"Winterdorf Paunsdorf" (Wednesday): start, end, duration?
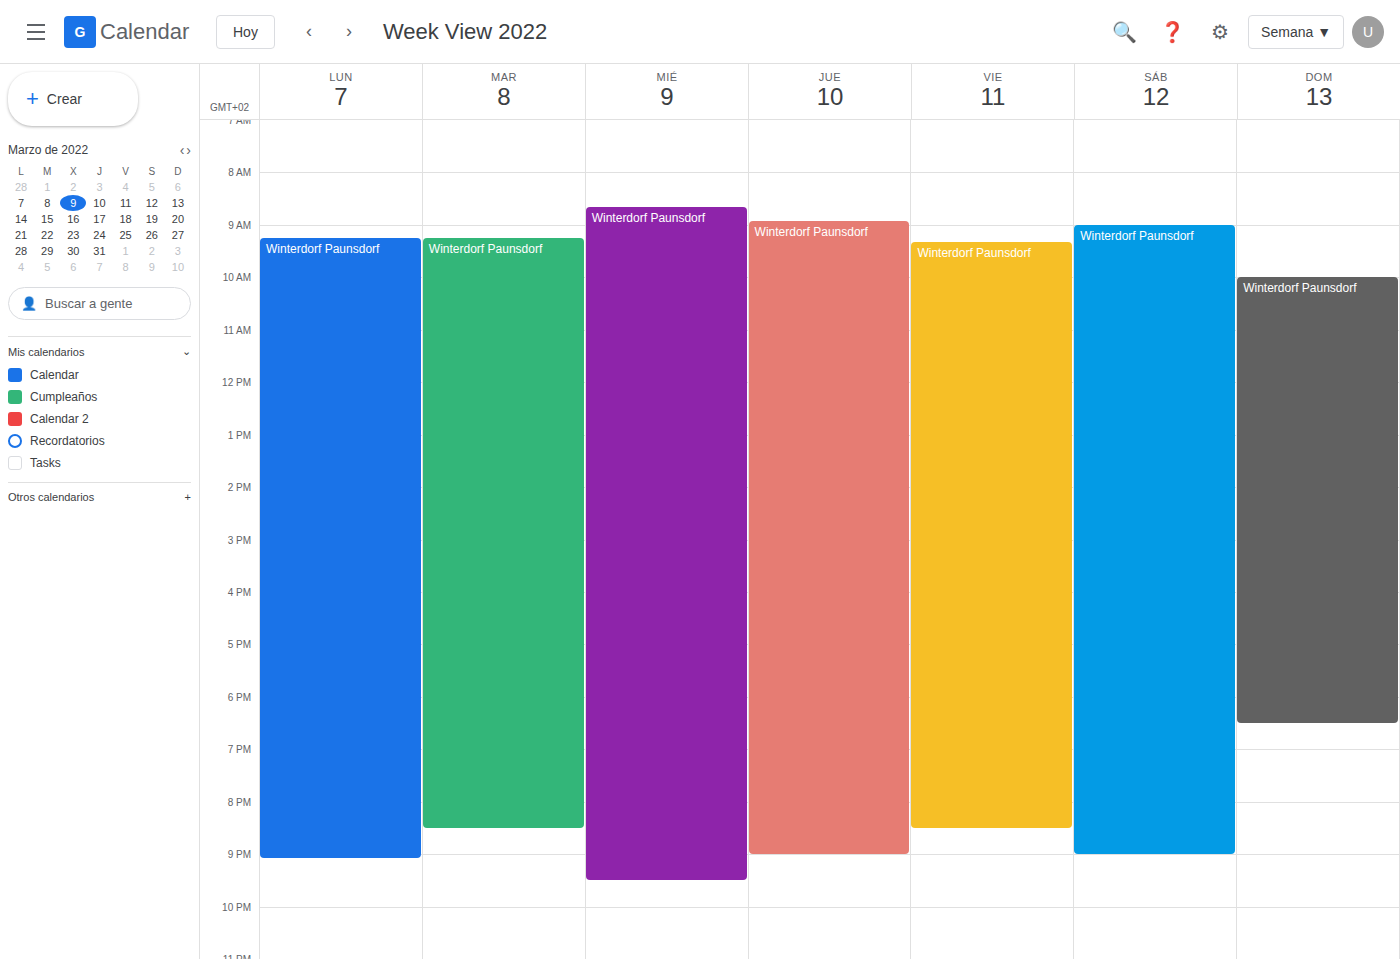
8:40 AM to 9:30 PM, 12 hours 50 minutes